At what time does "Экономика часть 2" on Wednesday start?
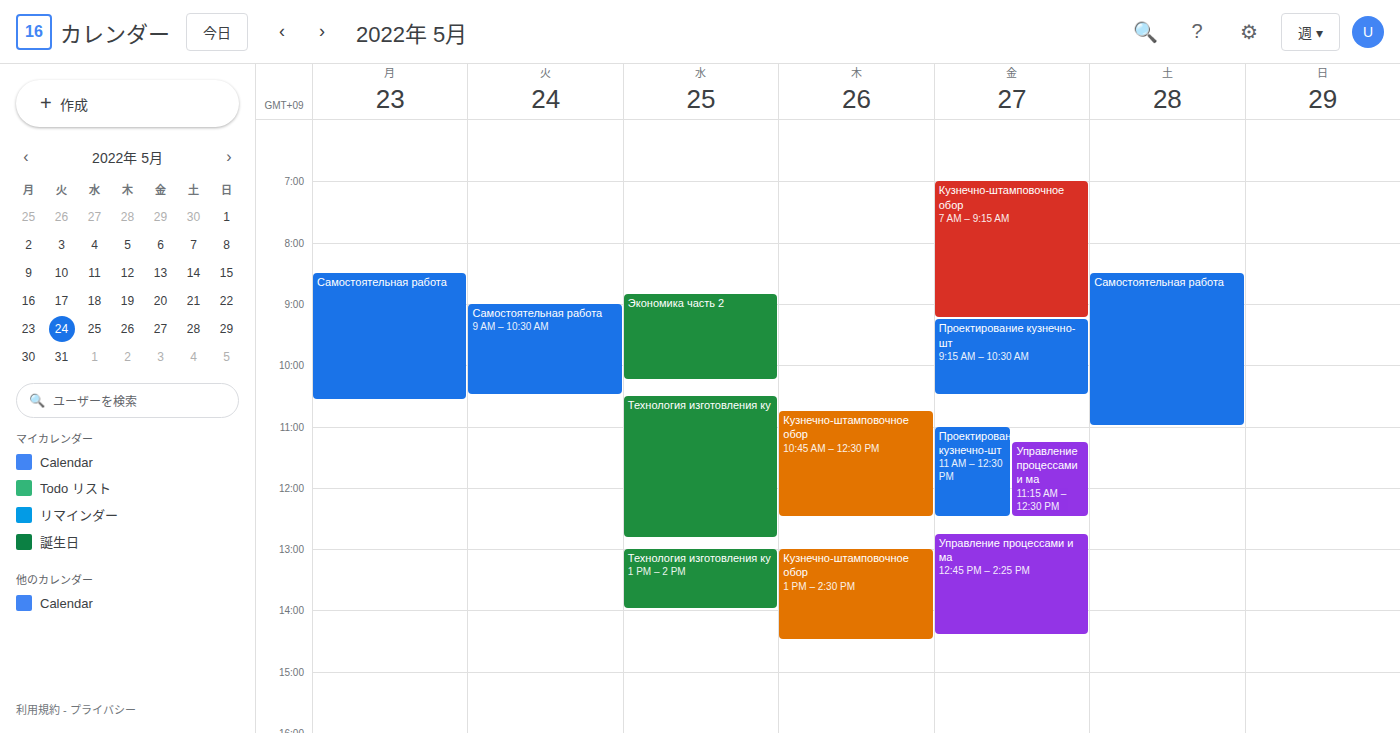
8:50 AM